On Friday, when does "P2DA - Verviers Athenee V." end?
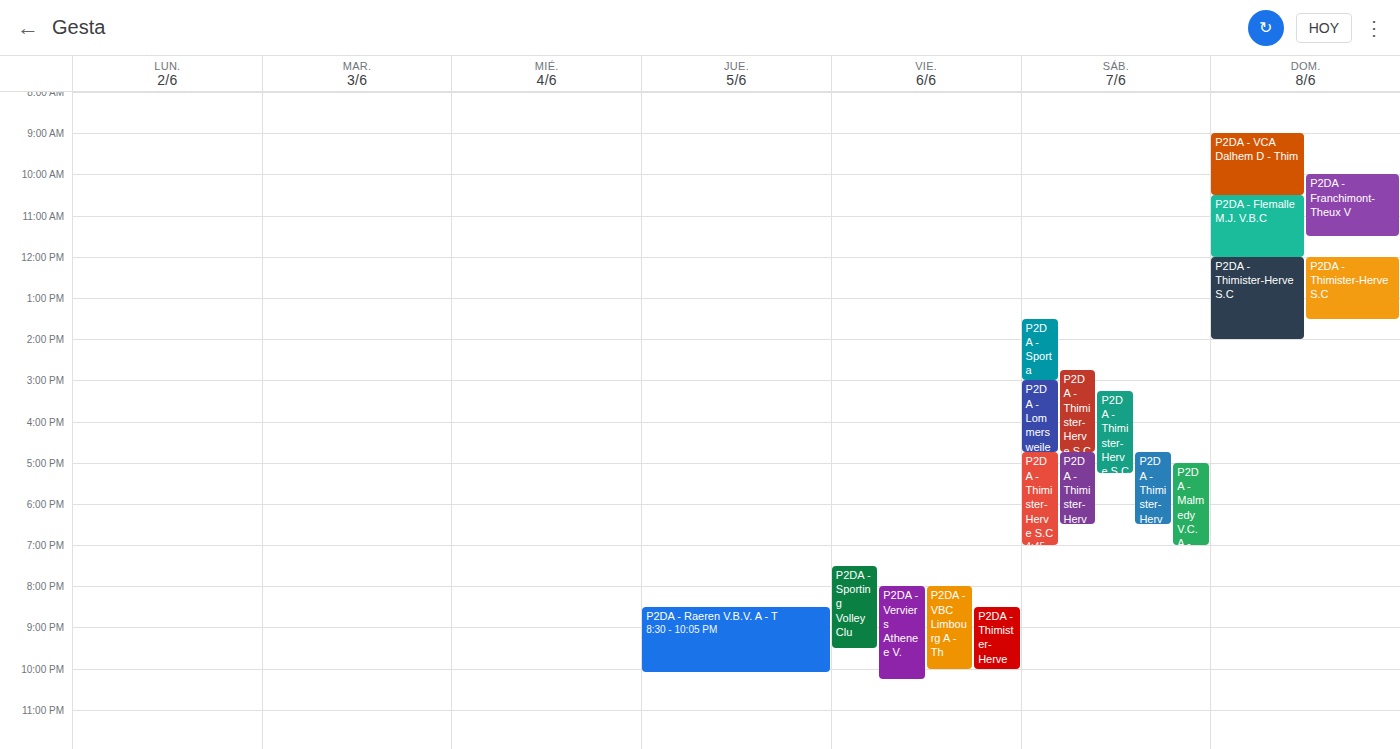
10:15 PM